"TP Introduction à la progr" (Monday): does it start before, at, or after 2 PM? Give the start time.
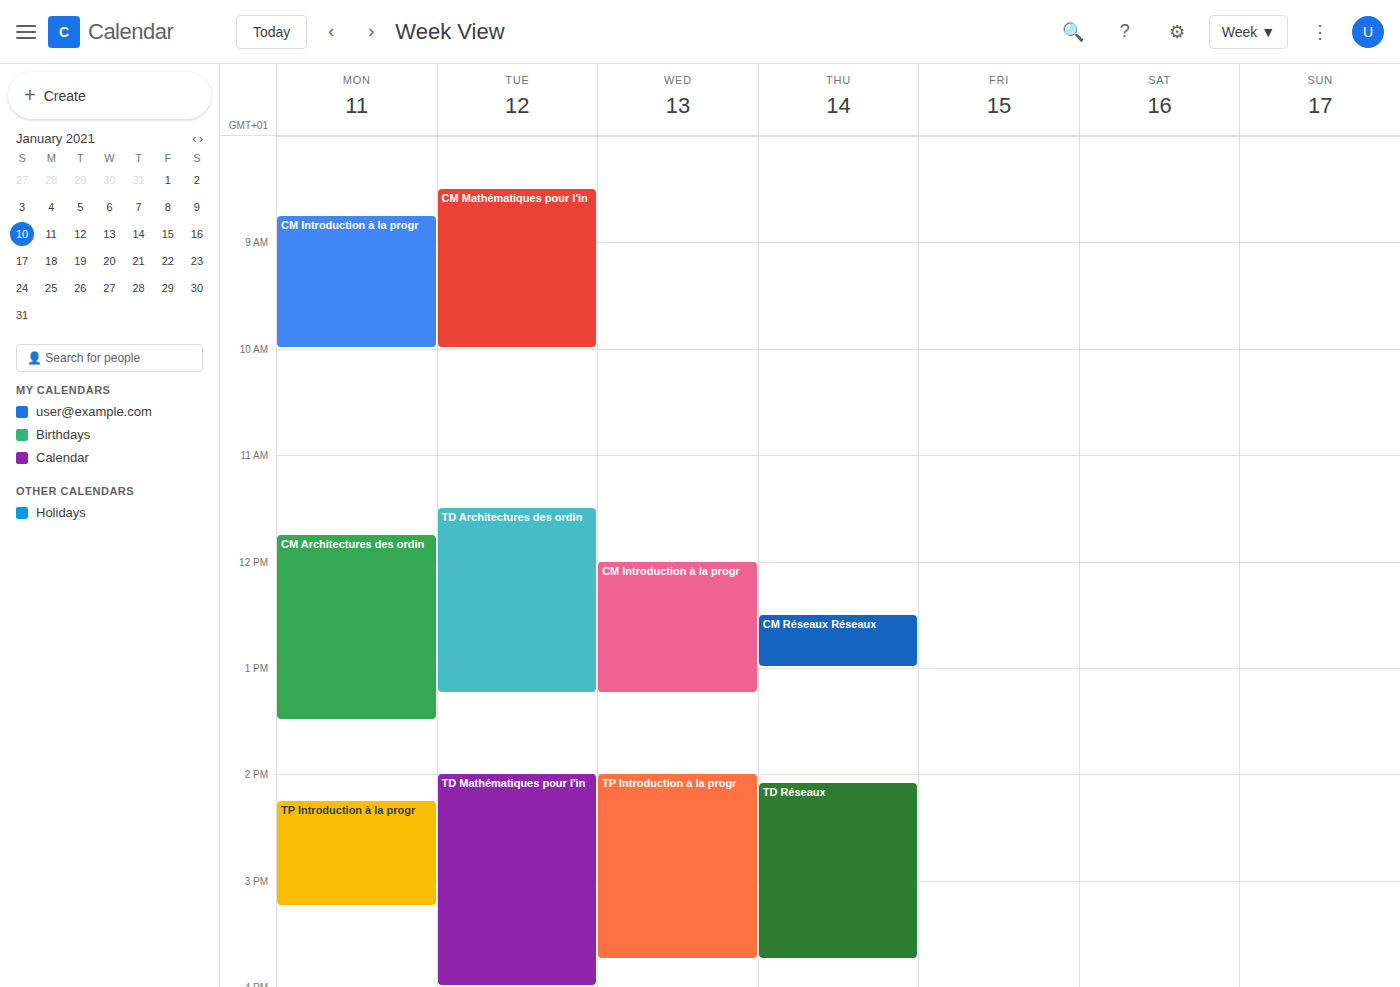
2:15 PM -- after 2 PM, 15 minutes below the 2 PM line.